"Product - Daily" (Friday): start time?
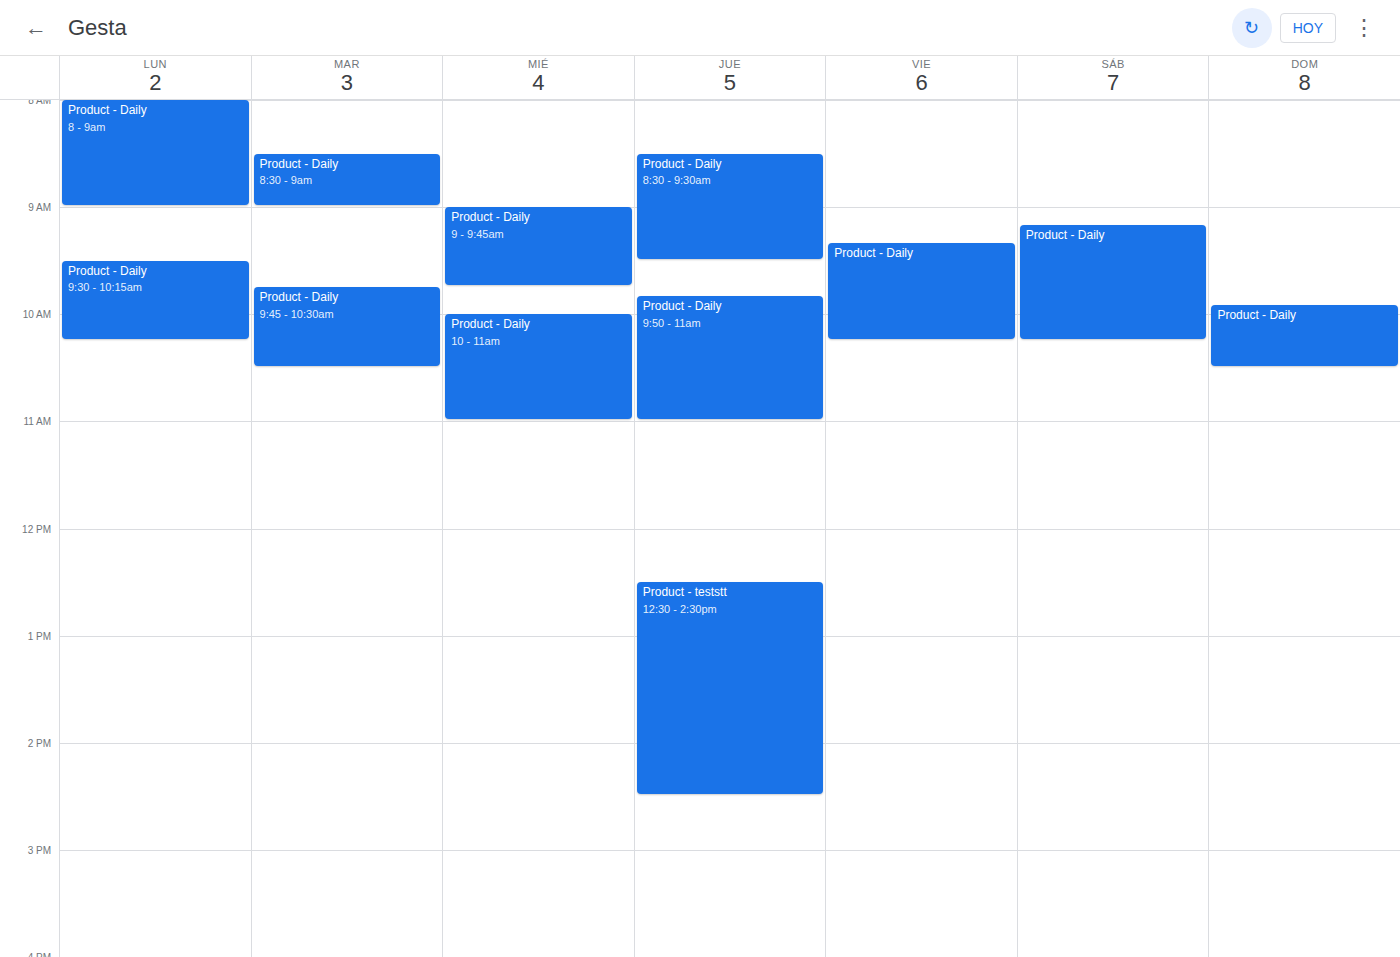
09:20